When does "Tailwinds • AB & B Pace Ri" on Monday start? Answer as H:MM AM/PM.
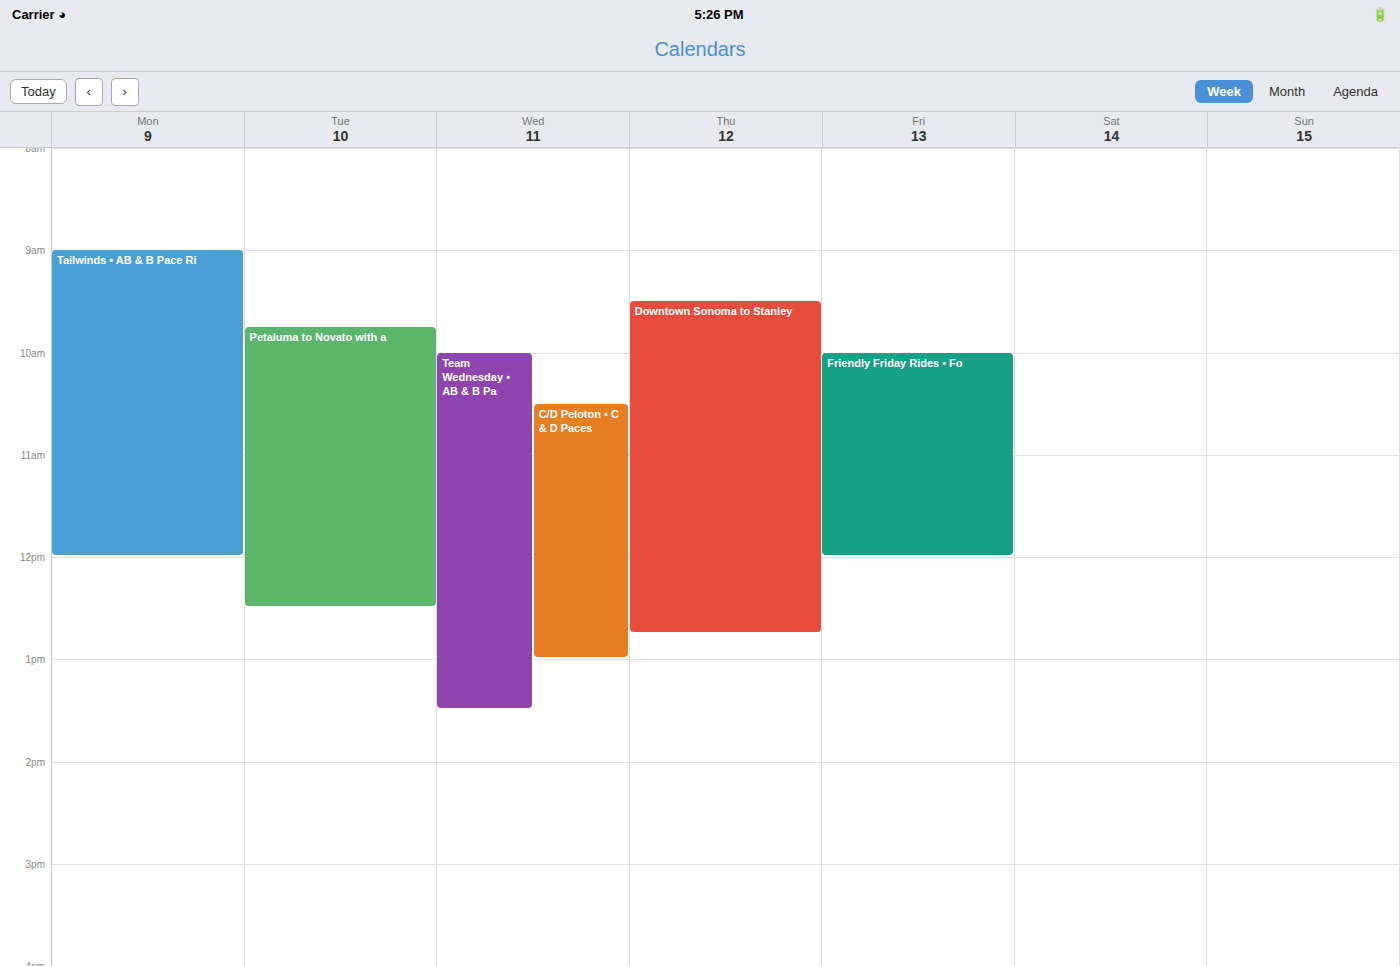
9:00 AM